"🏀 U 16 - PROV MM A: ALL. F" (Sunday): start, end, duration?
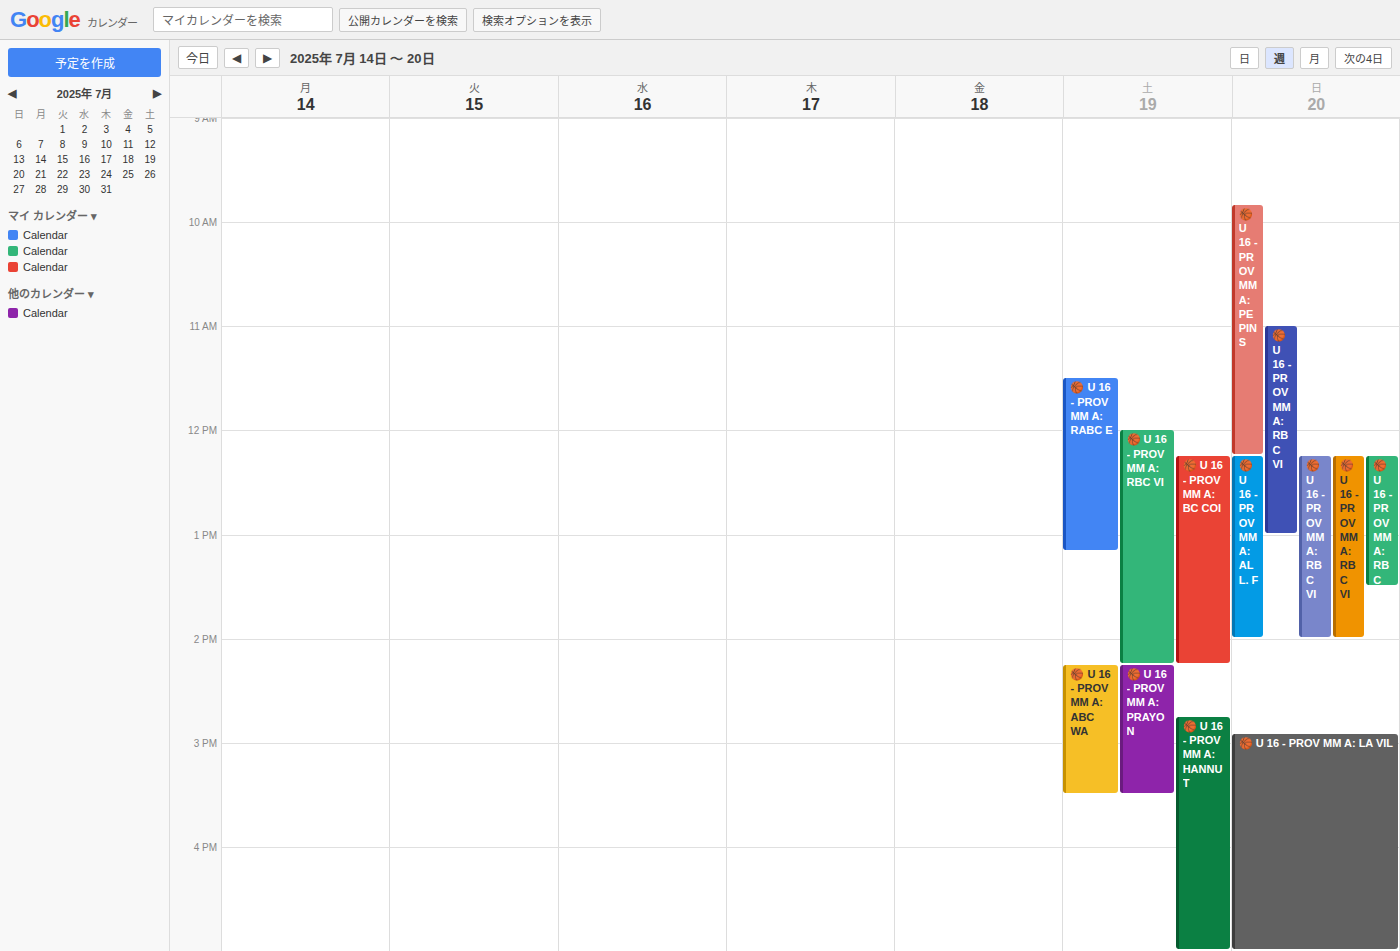
12:15 PM to 2:00 PM, 1 hour 45 minutes